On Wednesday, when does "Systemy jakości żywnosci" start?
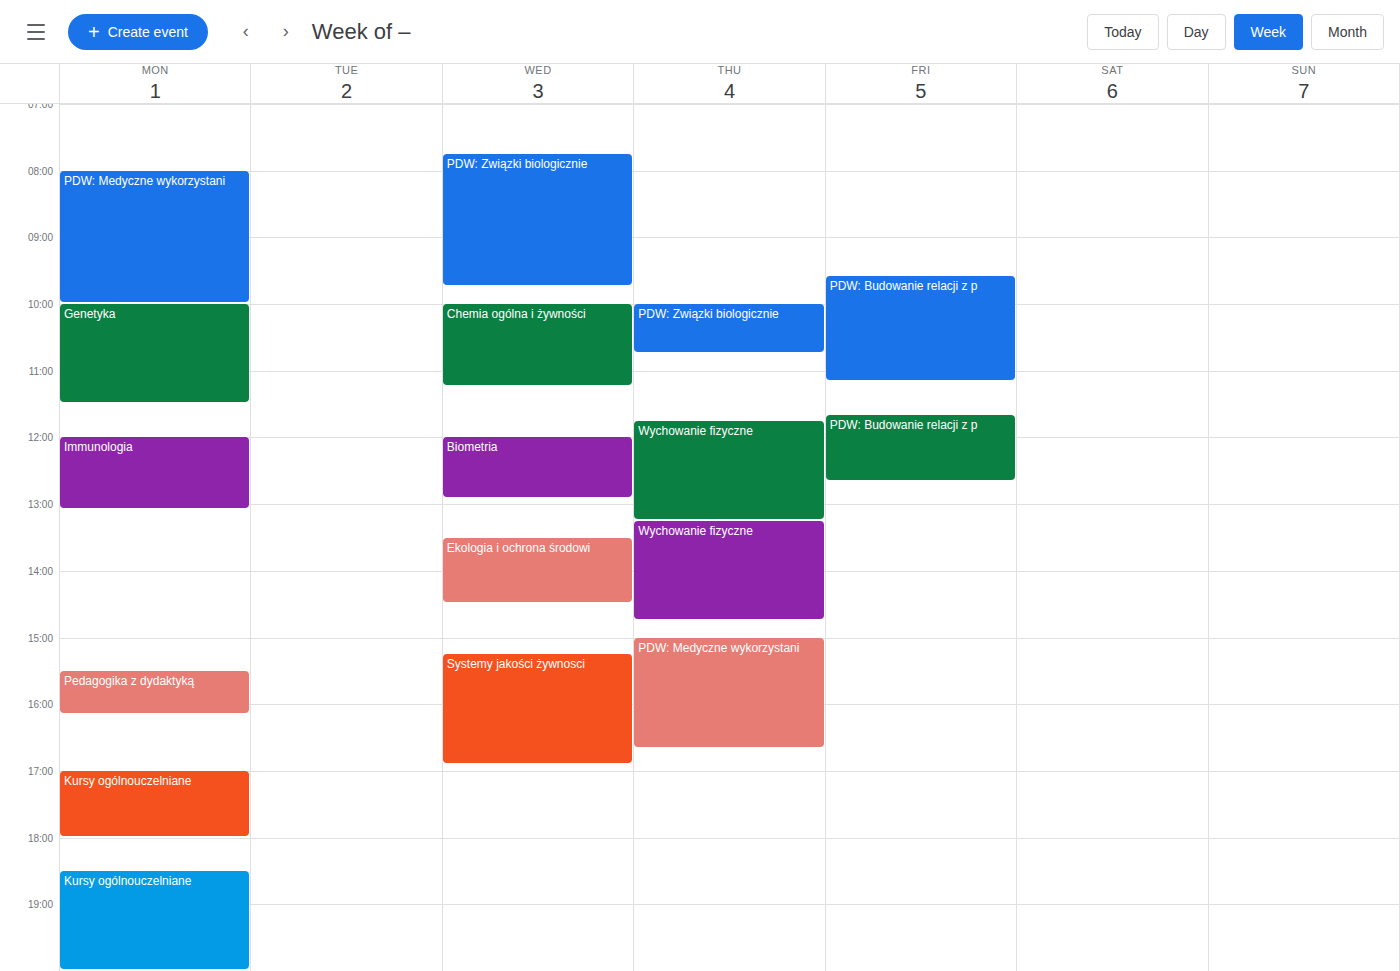
3:15 PM